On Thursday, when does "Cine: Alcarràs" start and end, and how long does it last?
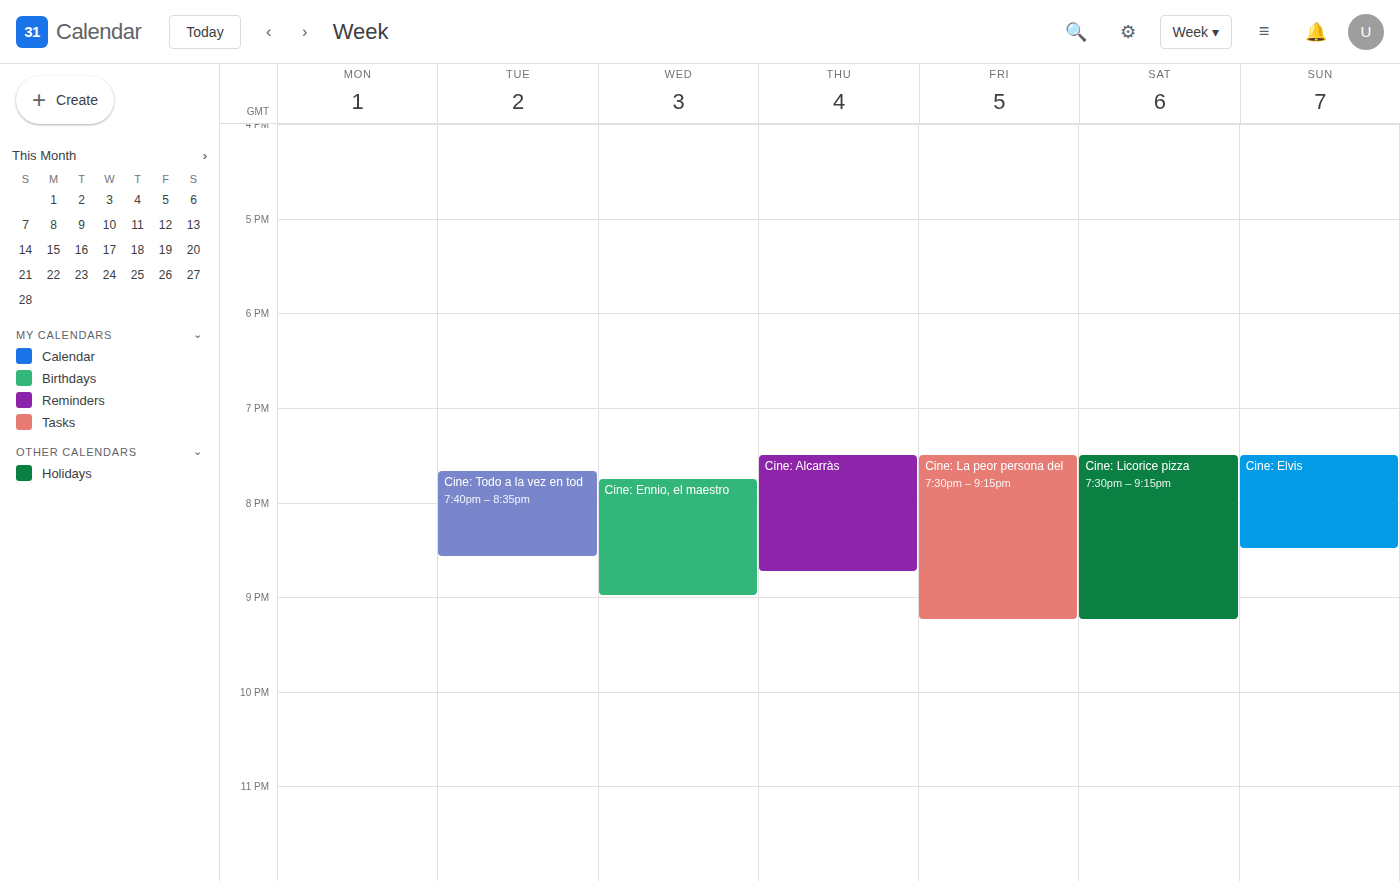
7:30 PM to 8:45 PM, 1 hour 15 minutes